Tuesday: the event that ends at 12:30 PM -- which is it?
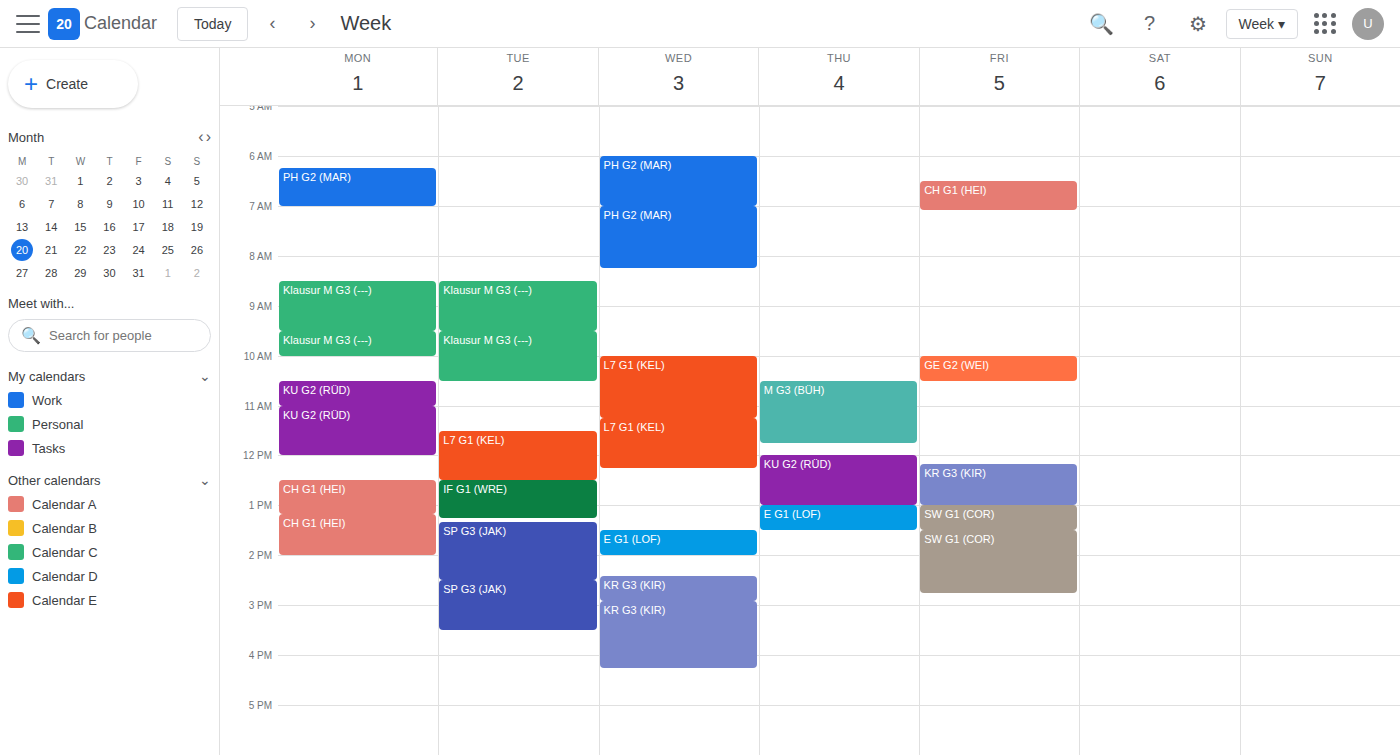
"L7 G1 (KEL)"